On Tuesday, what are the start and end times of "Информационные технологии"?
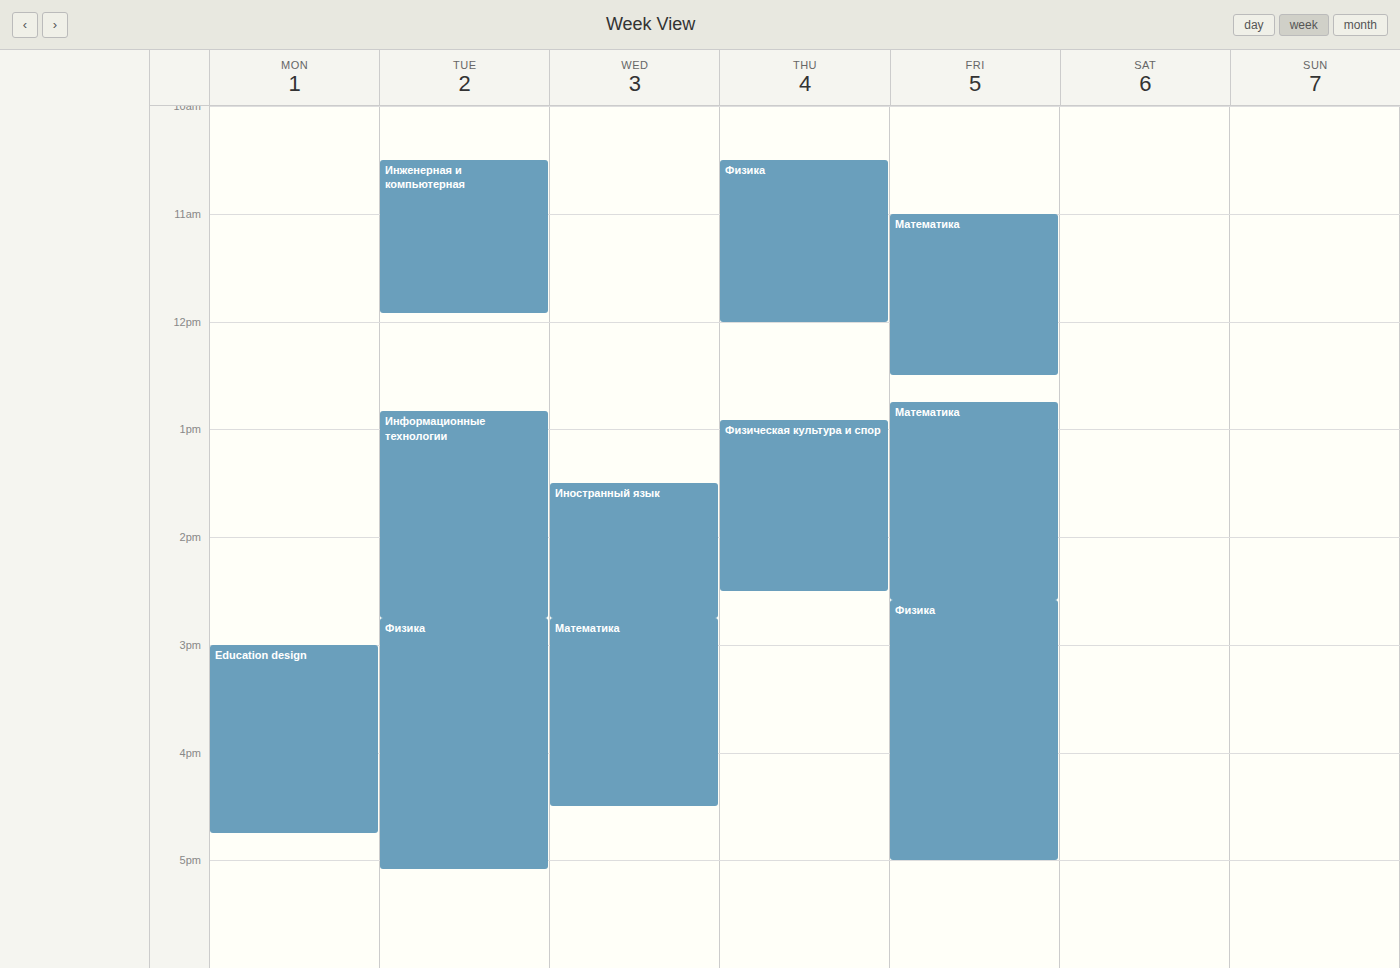
12:50 to 14:45